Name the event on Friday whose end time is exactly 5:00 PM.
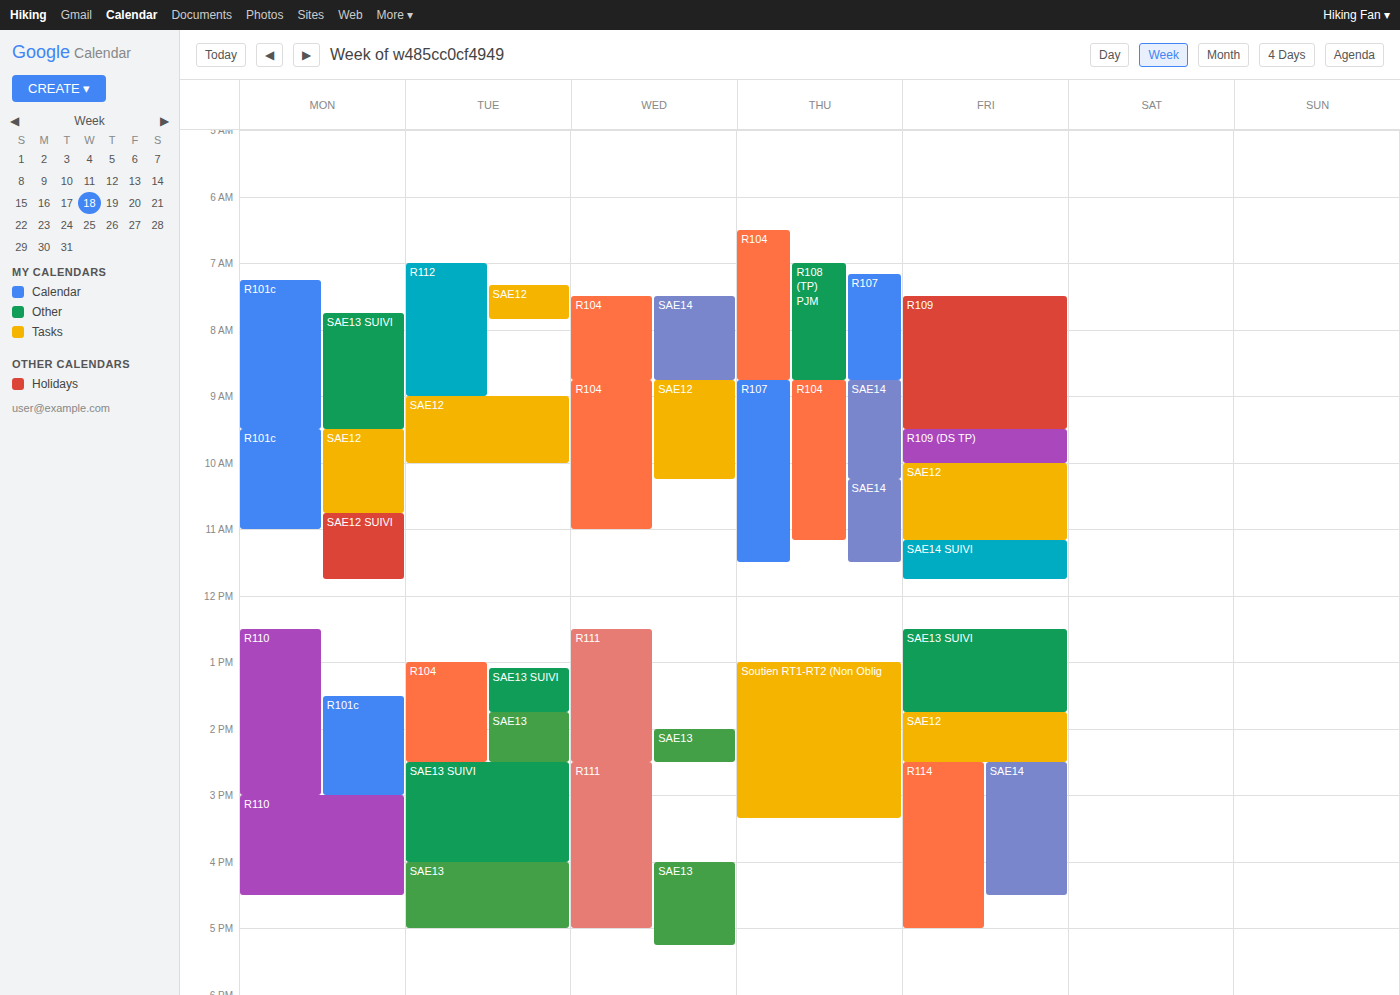
"R114"